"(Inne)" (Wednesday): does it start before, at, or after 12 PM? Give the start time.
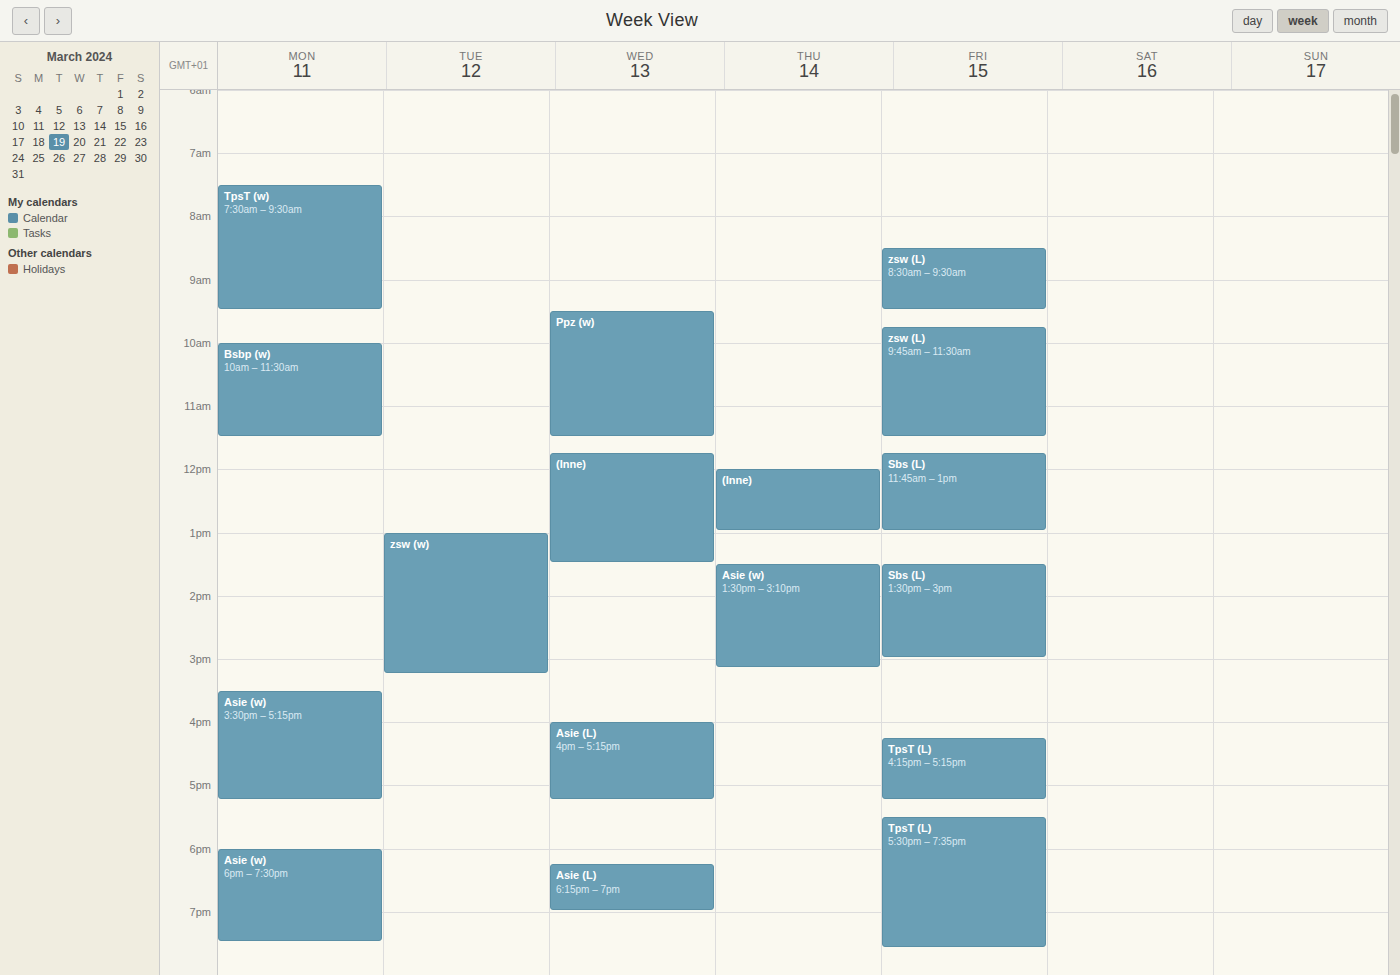
11:45 AM -- before 12 PM, 15 minutes above the 12 PM line.